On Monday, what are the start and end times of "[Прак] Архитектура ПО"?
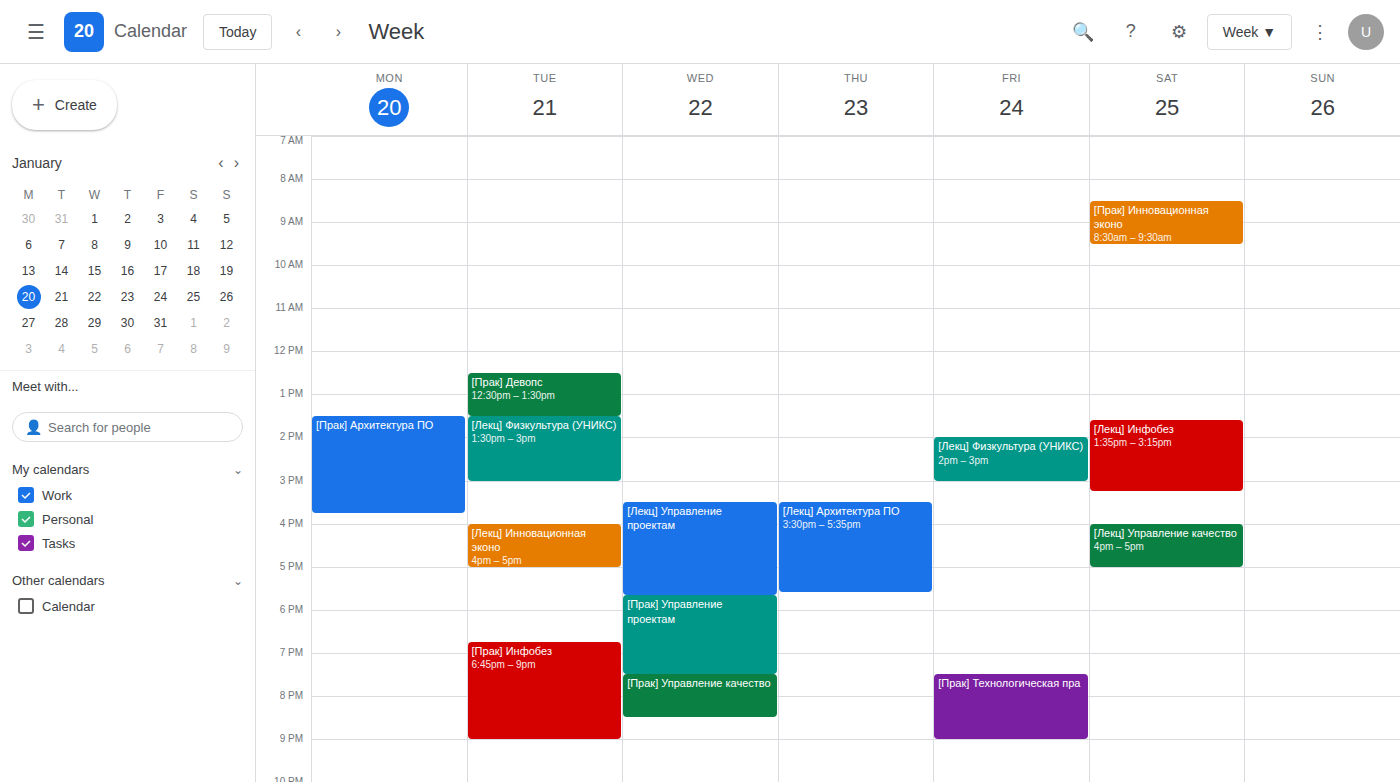
1:30 PM to 3:45 PM